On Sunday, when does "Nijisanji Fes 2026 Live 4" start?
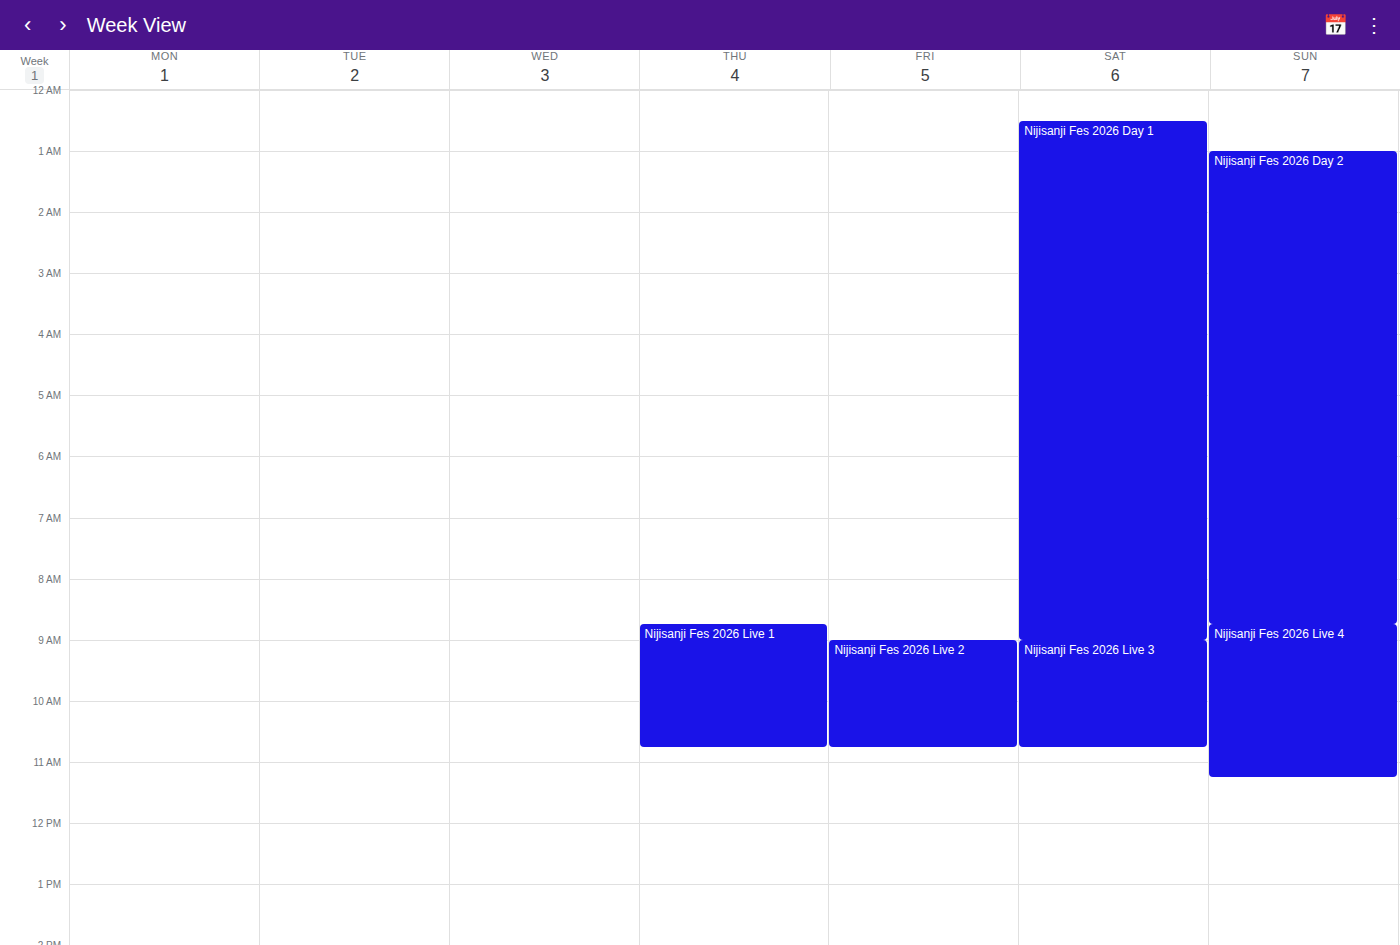
8:45 AM